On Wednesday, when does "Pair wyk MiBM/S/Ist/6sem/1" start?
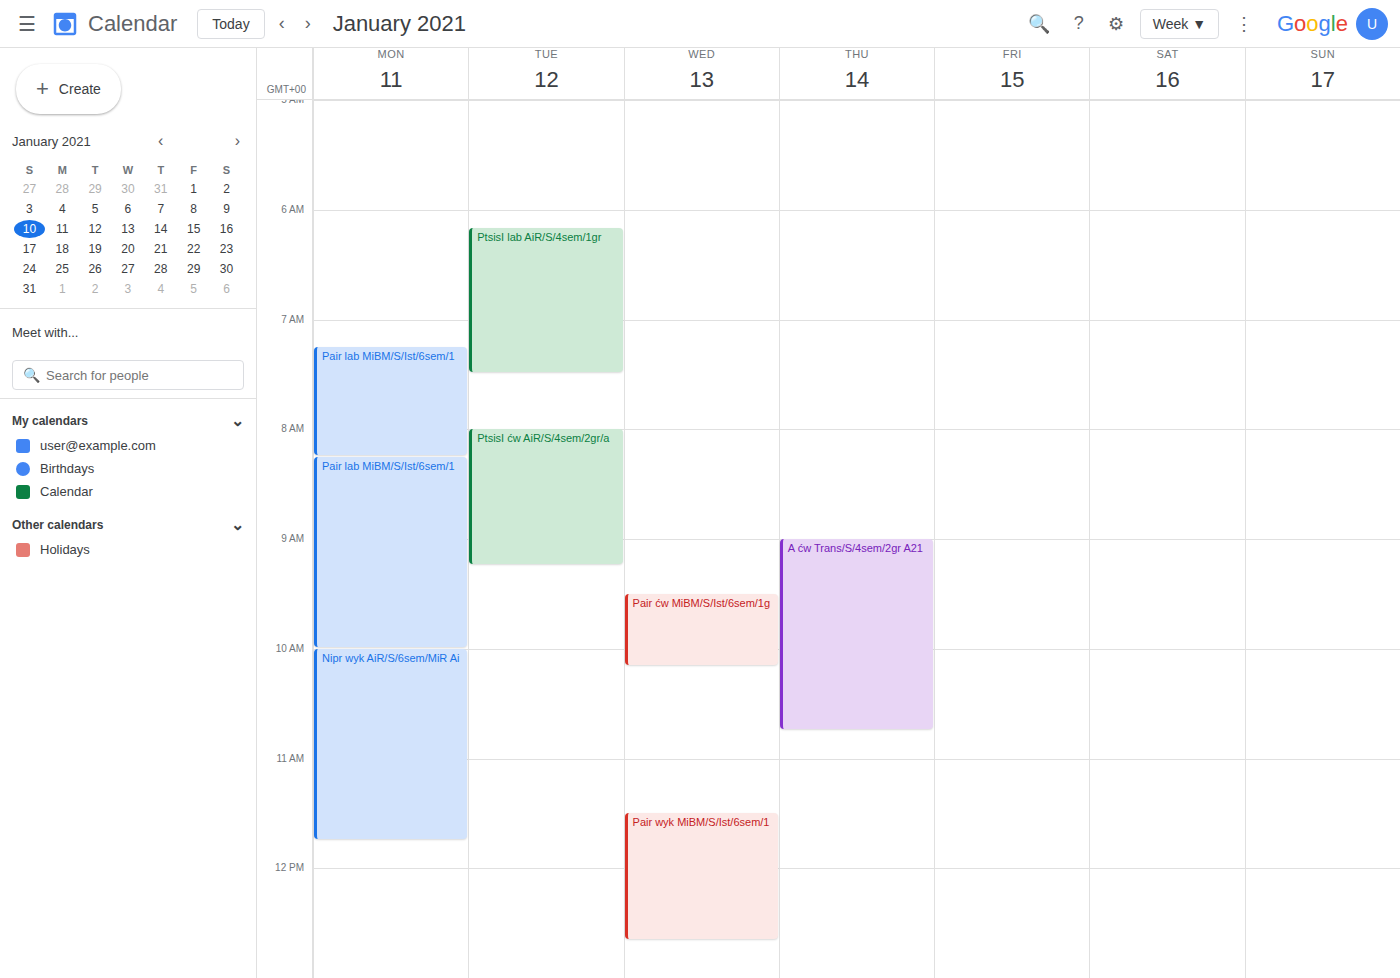
11:30 AM